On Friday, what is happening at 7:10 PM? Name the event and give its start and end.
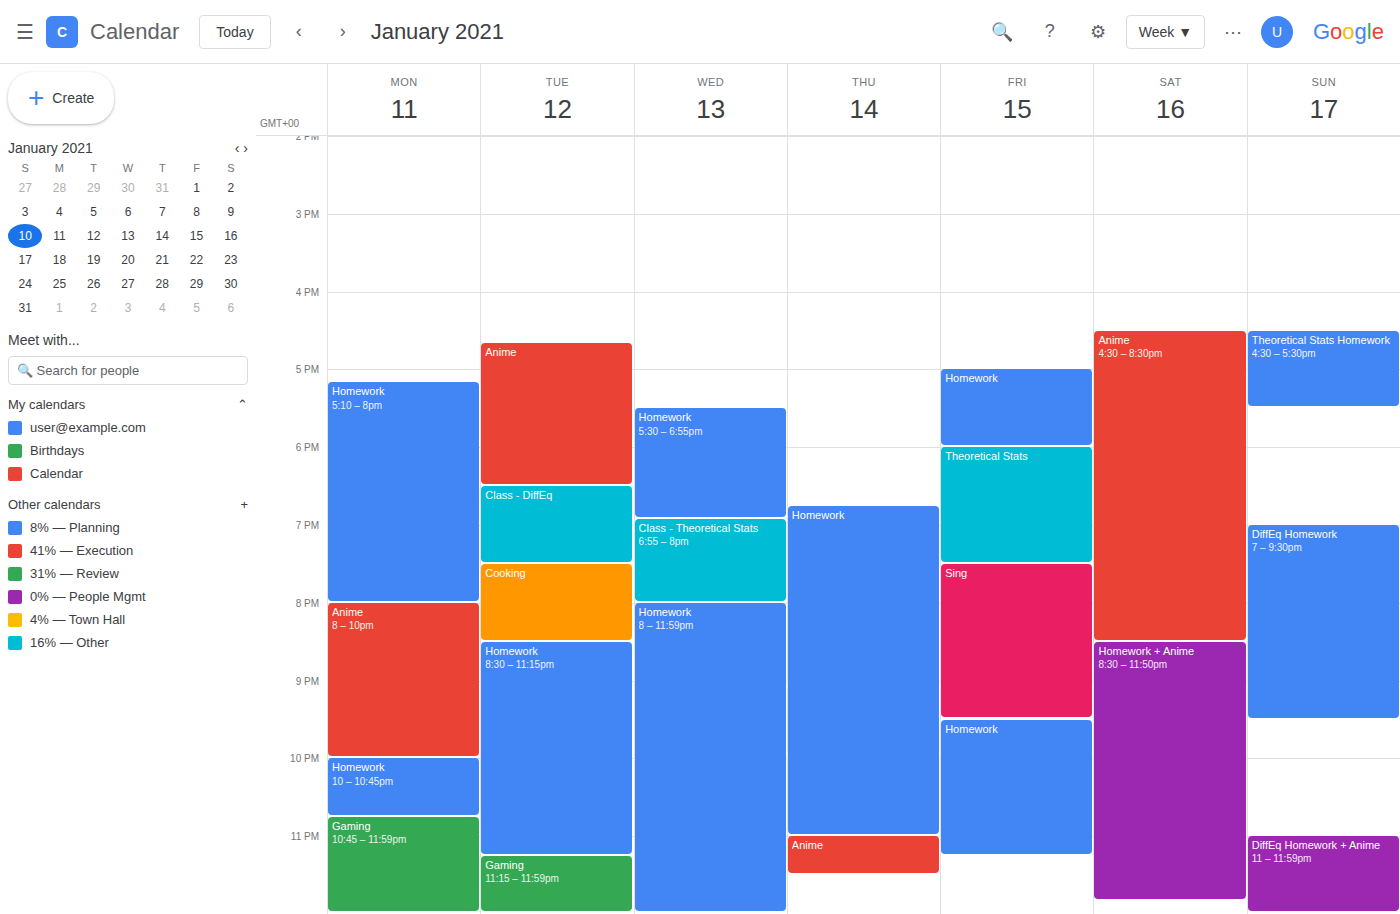
"Theoretical Stats", 6:00 PM to 7:30 PM